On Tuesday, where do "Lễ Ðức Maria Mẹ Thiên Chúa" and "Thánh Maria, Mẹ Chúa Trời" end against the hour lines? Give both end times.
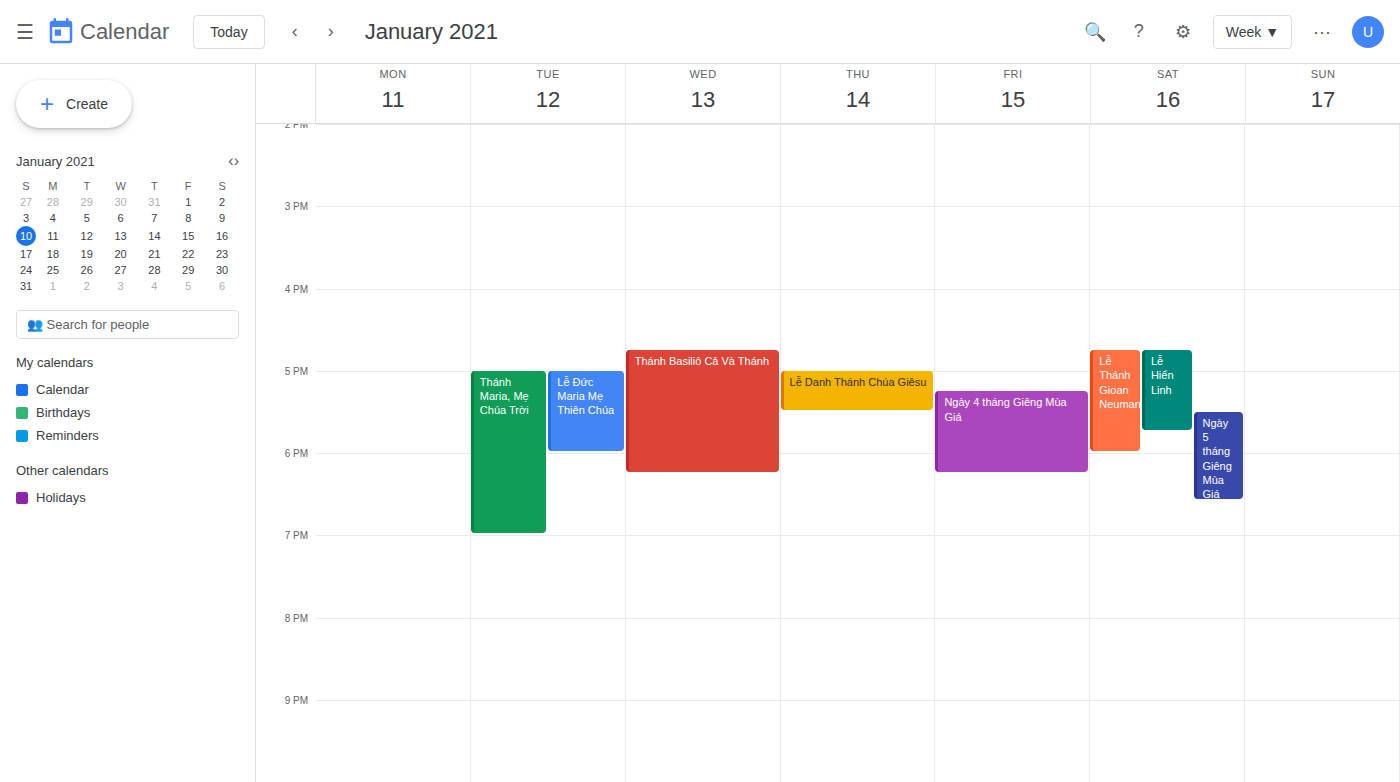
"Lễ Ðức Maria Mẹ Thiên Chúa": 6:00 PM, exactly on the 6 PM line. "Thánh Maria, Mẹ Chúa Trời": 7:00 PM, exactly on the 7 PM line.